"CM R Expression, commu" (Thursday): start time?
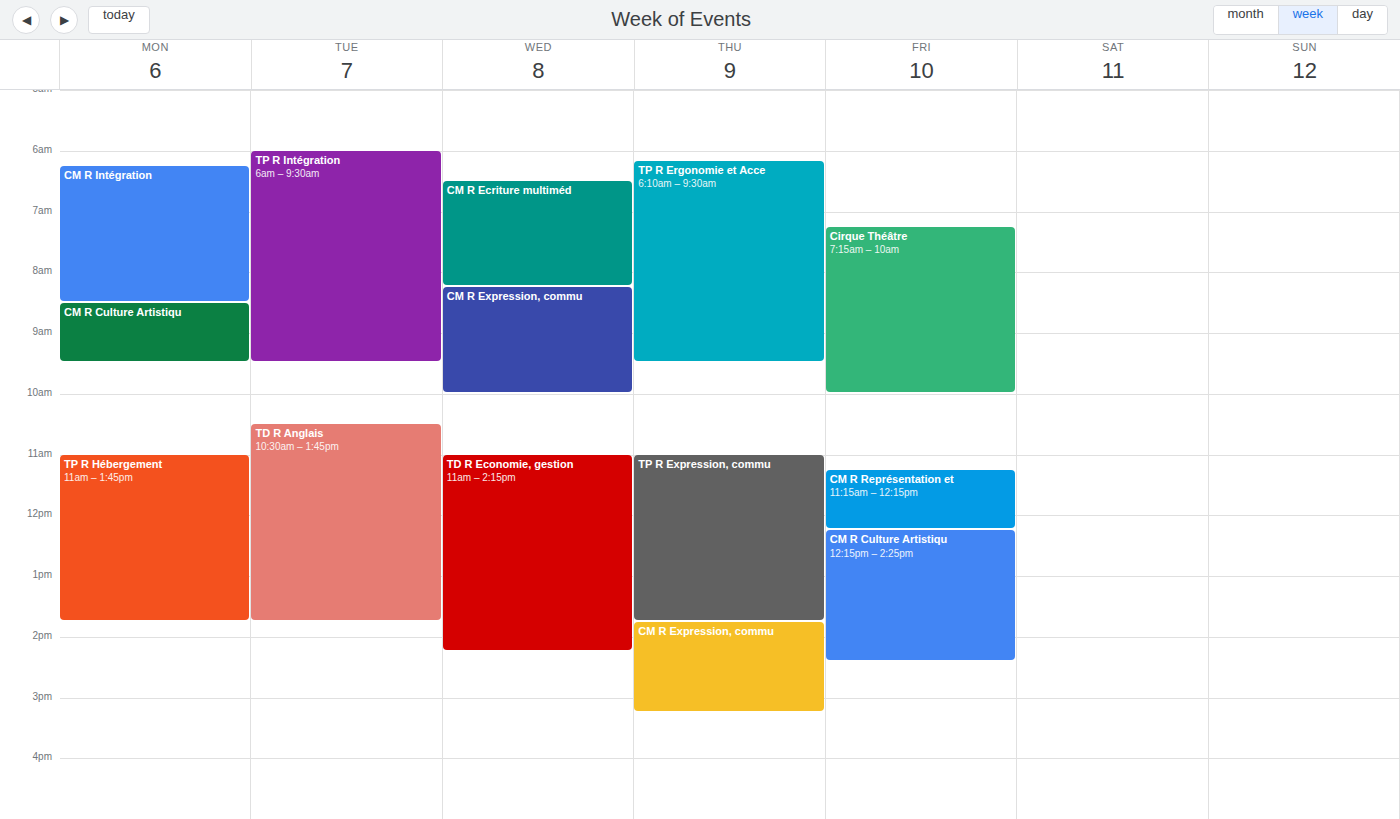
13:45